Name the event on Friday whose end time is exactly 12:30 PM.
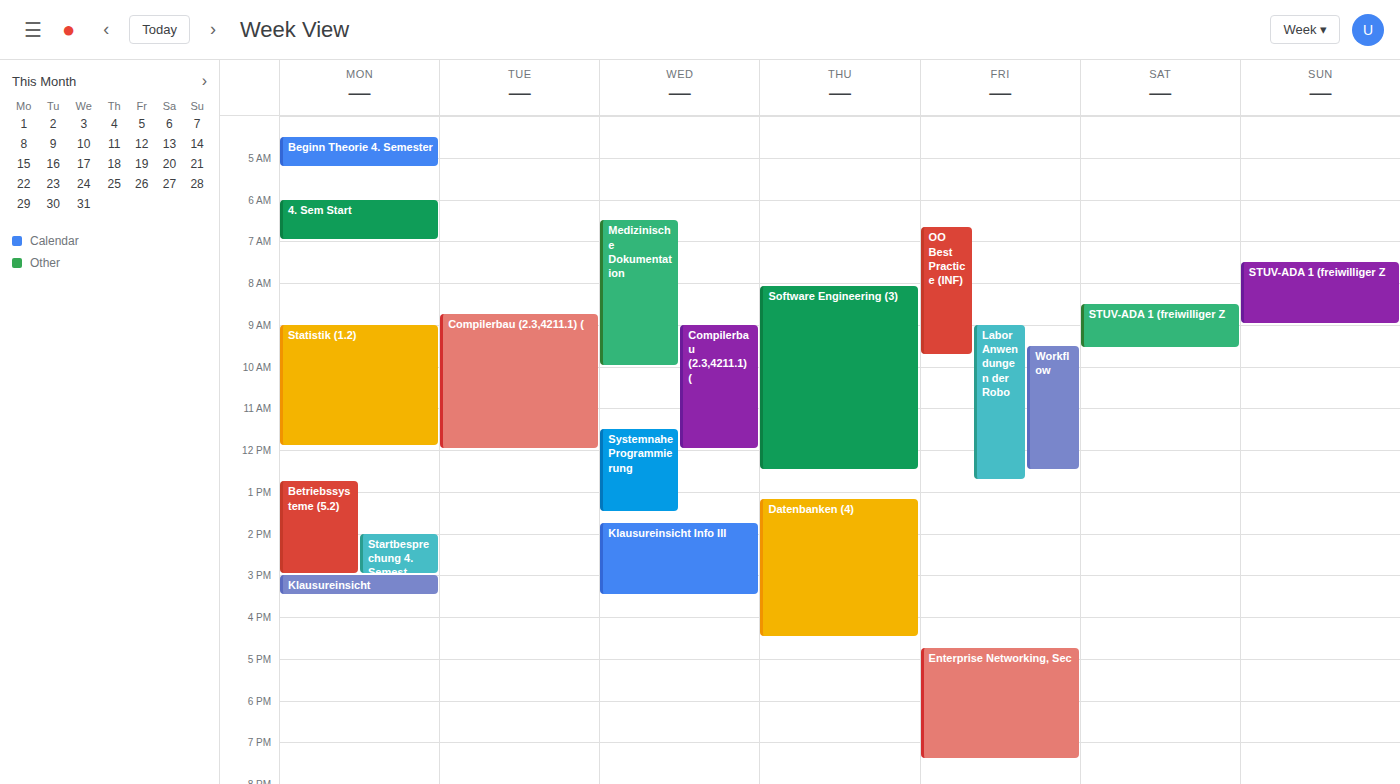
"Workflow"